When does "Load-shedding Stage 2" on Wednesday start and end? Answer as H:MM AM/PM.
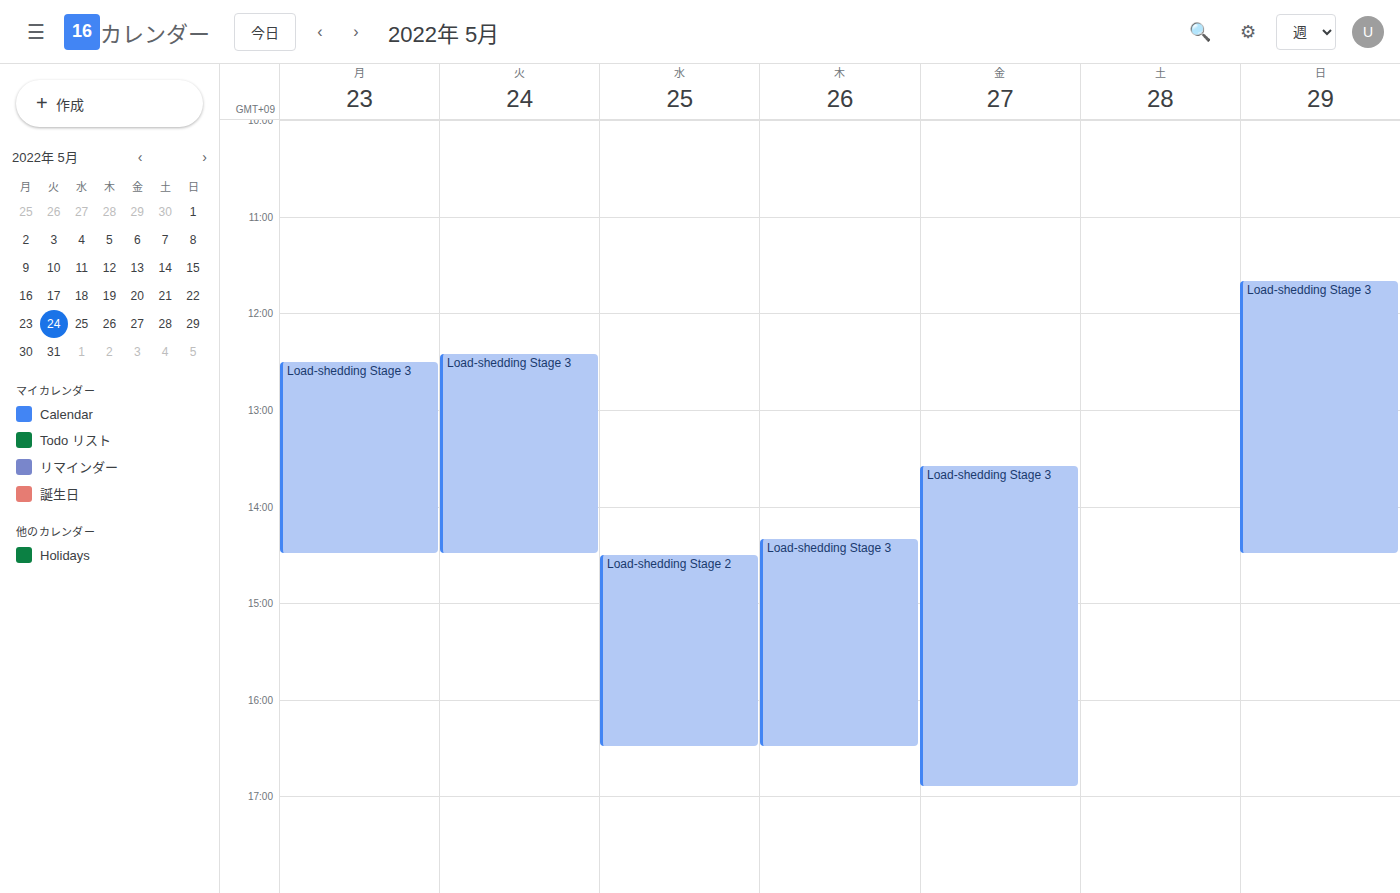
2:30 PM to 4:30 PM